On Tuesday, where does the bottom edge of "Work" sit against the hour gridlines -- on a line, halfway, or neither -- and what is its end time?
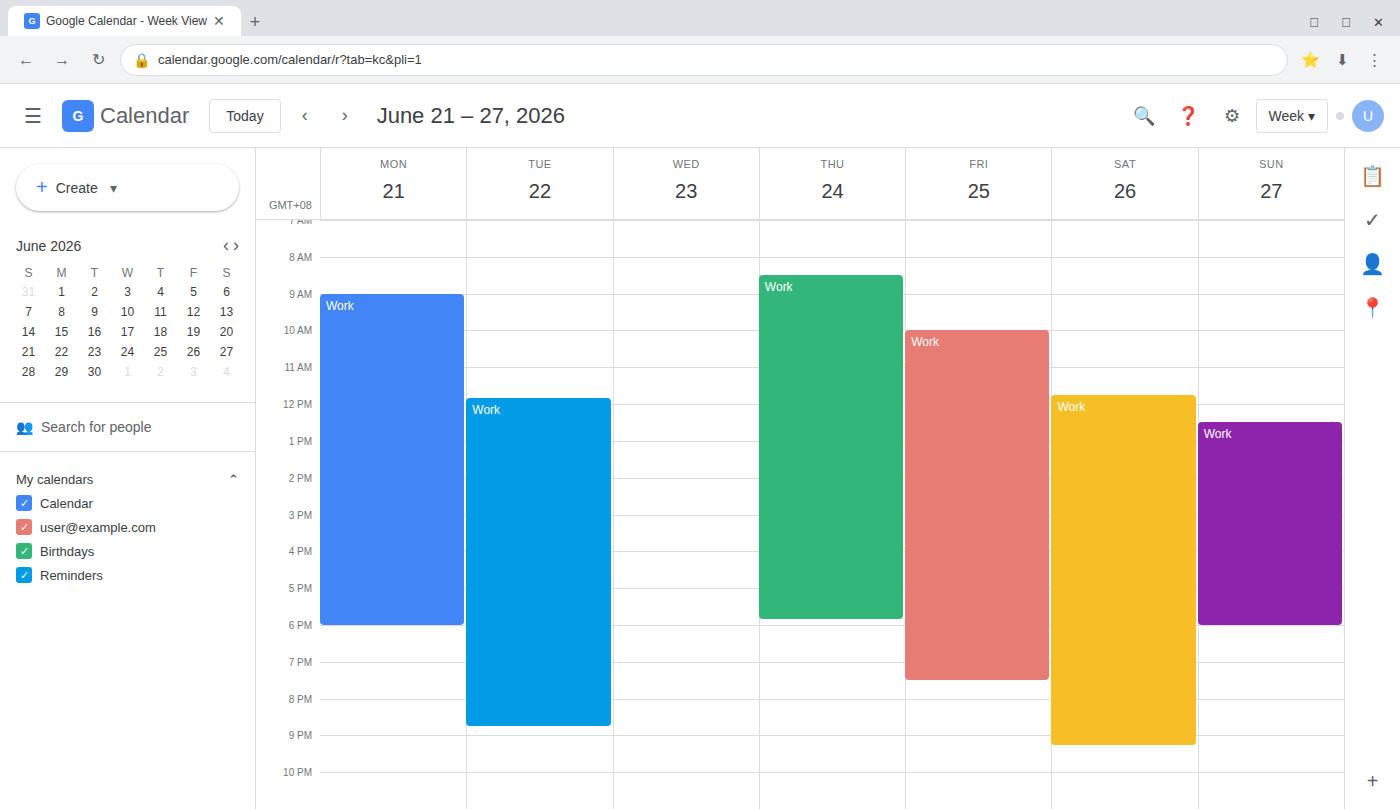
8:45 PM -- neither: three quarters of the way from the 8 PM line to the 9 PM line.